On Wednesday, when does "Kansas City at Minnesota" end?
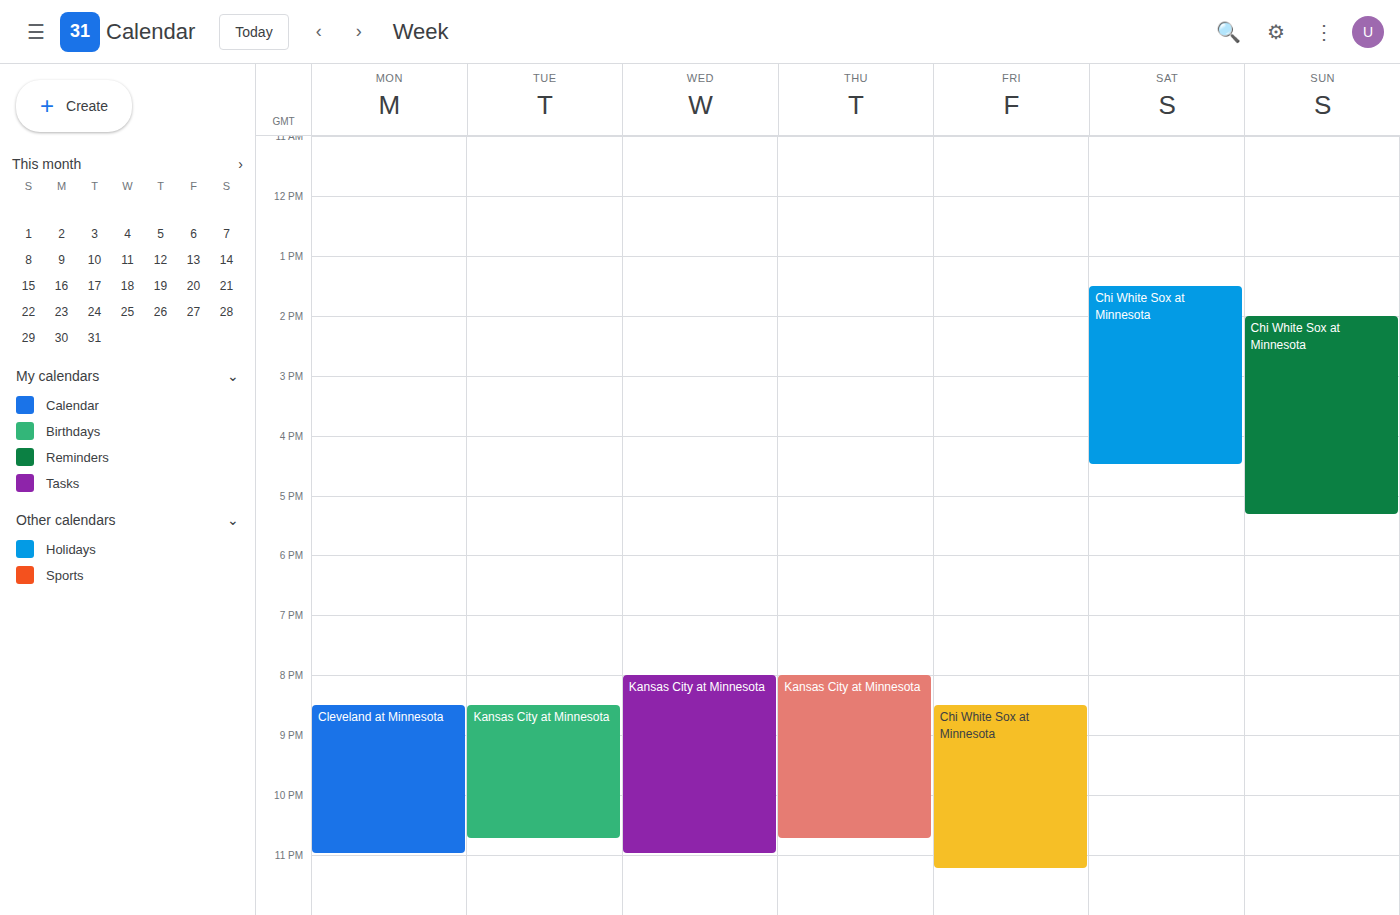
11:00 PM